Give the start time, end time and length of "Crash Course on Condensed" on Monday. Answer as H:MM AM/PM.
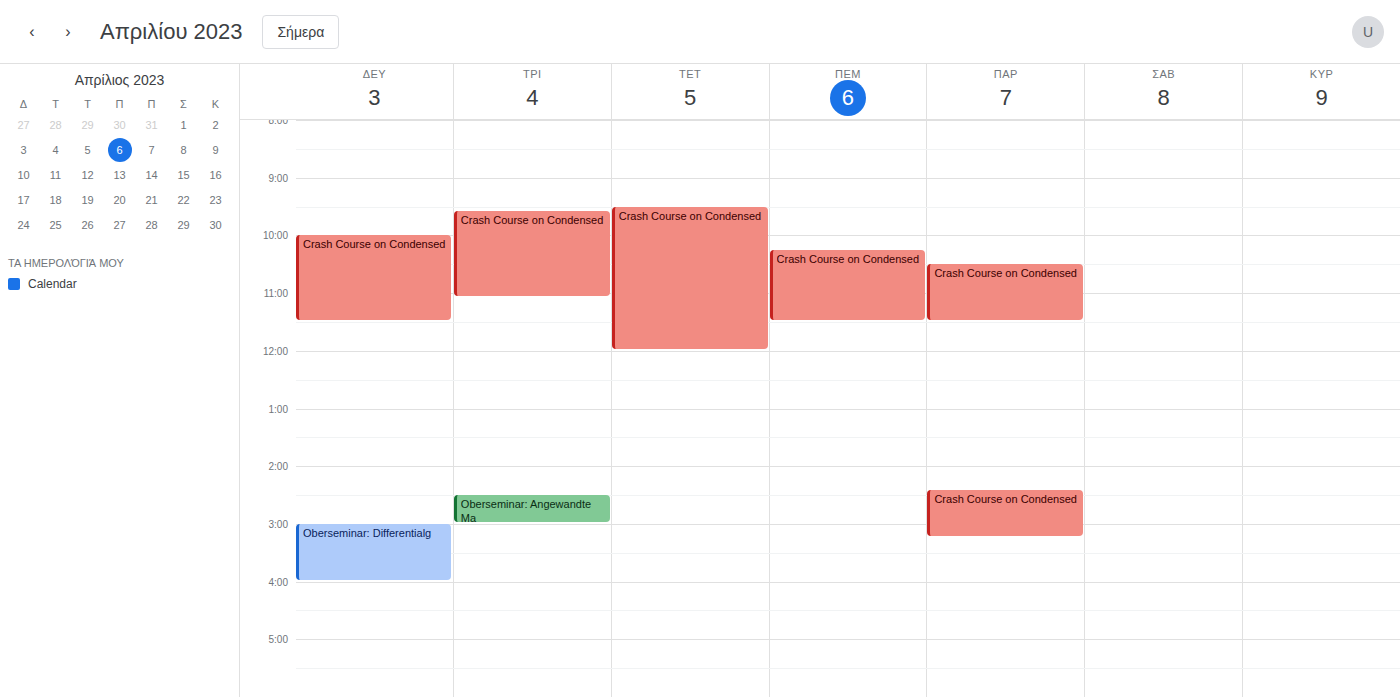
10:00 AM to 11:30 AM, 1 hour 30 minutes